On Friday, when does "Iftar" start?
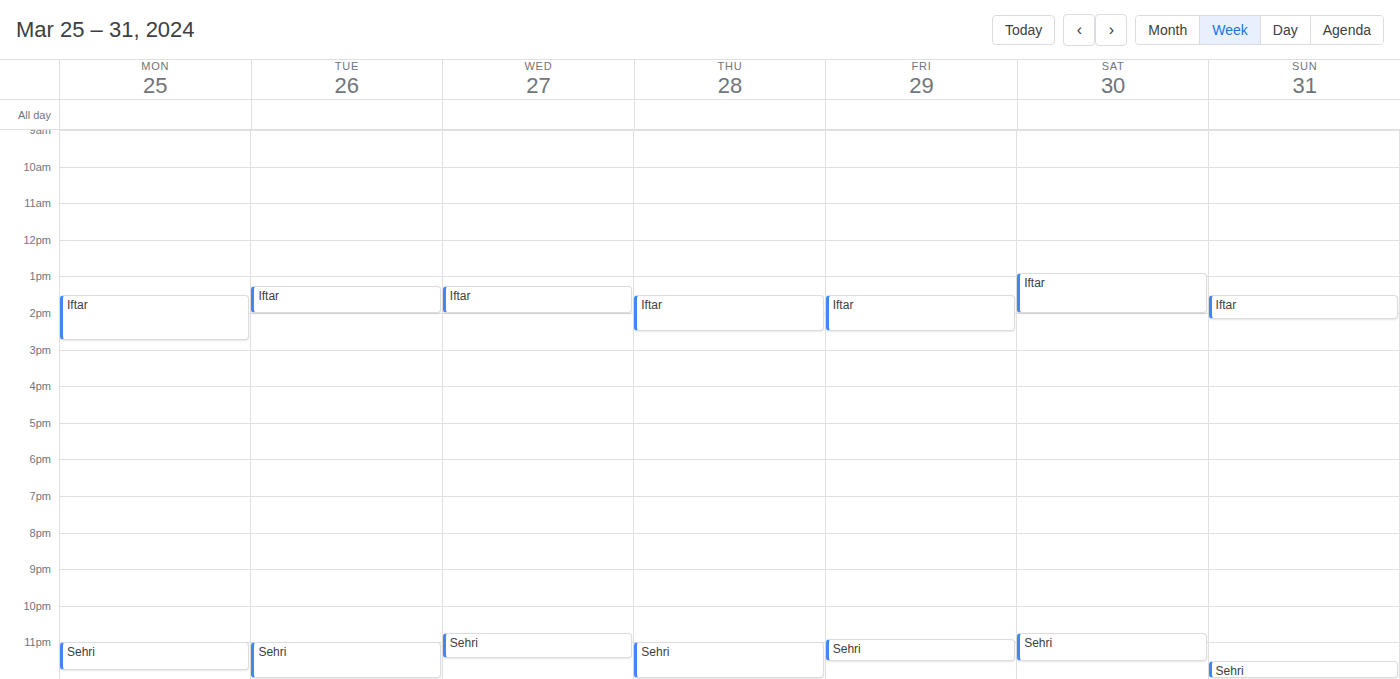
1:30 PM